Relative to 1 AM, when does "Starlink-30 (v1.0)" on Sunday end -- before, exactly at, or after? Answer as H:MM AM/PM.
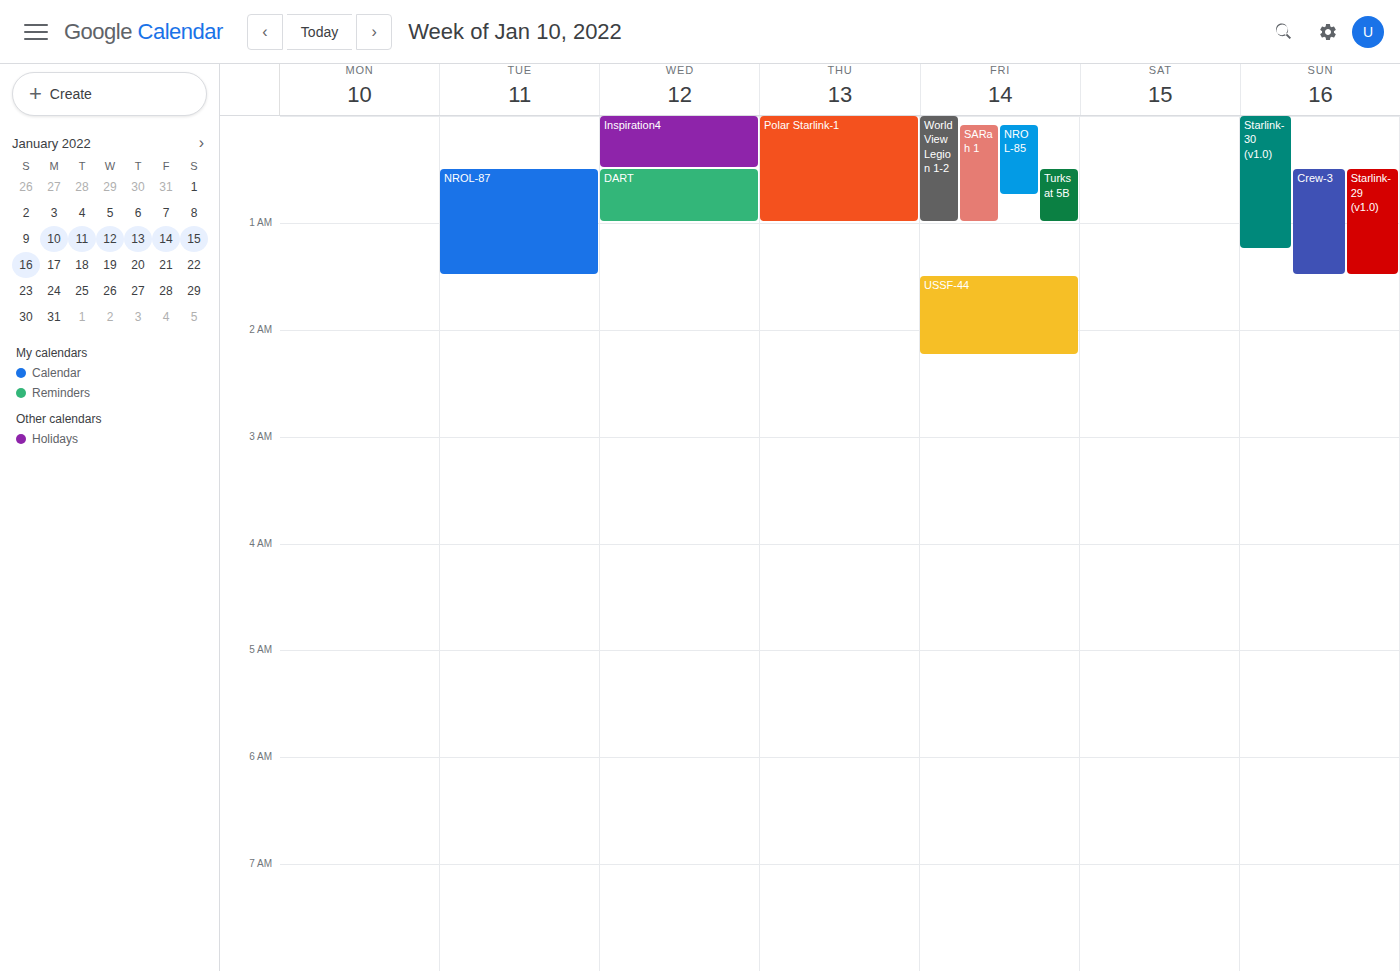
1:15 AM -- after 1 AM, 15 minutes below the 1 AM line.